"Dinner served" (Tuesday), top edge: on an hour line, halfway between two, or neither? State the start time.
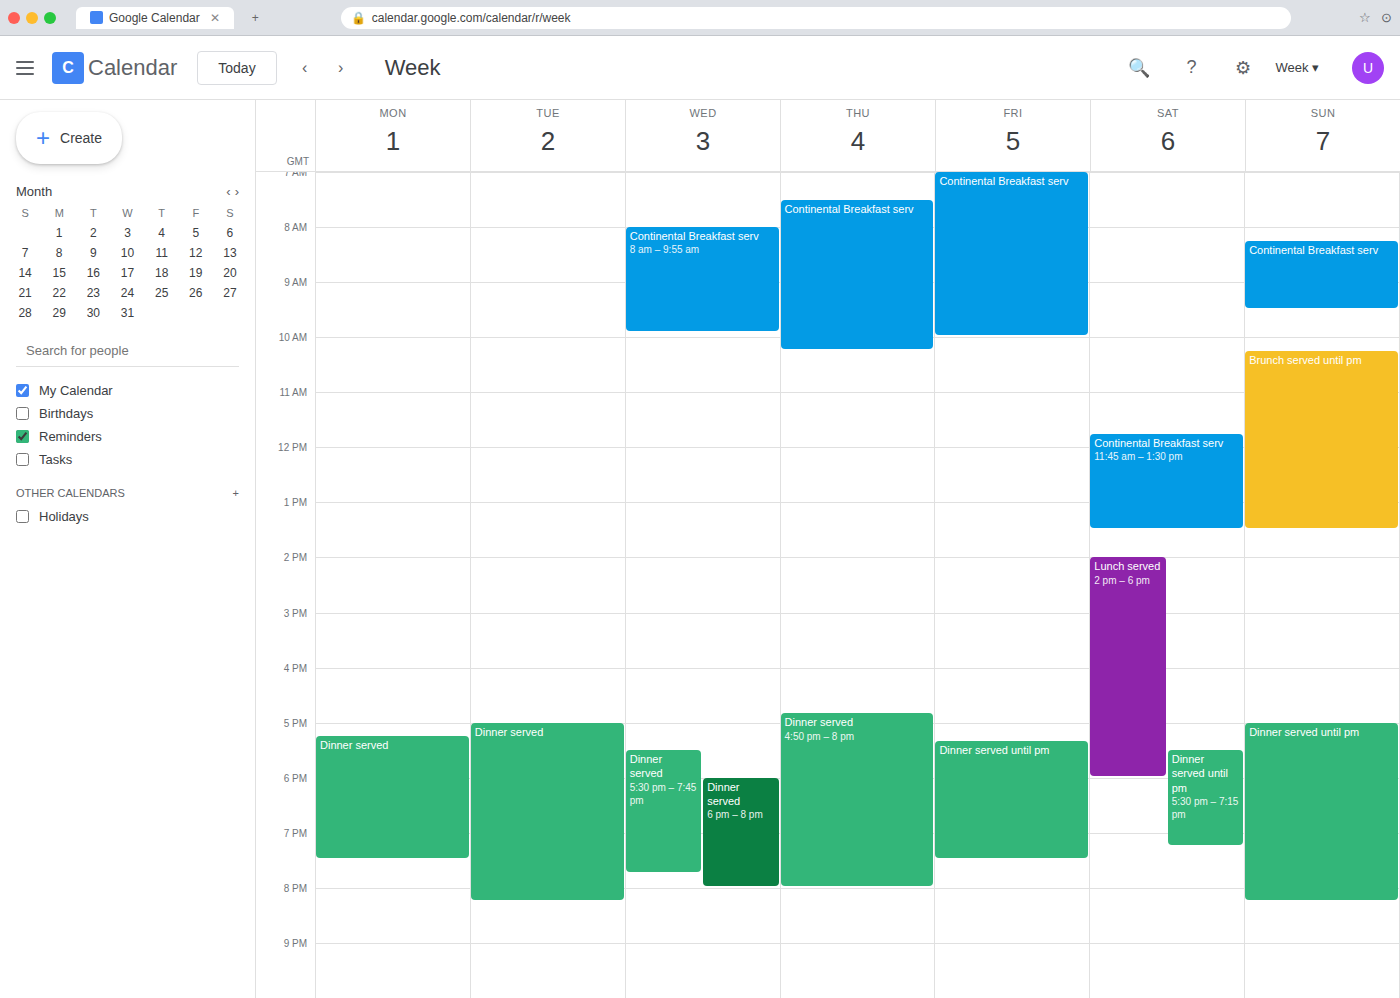
5:00 PM -- exactly on the 5 PM line.